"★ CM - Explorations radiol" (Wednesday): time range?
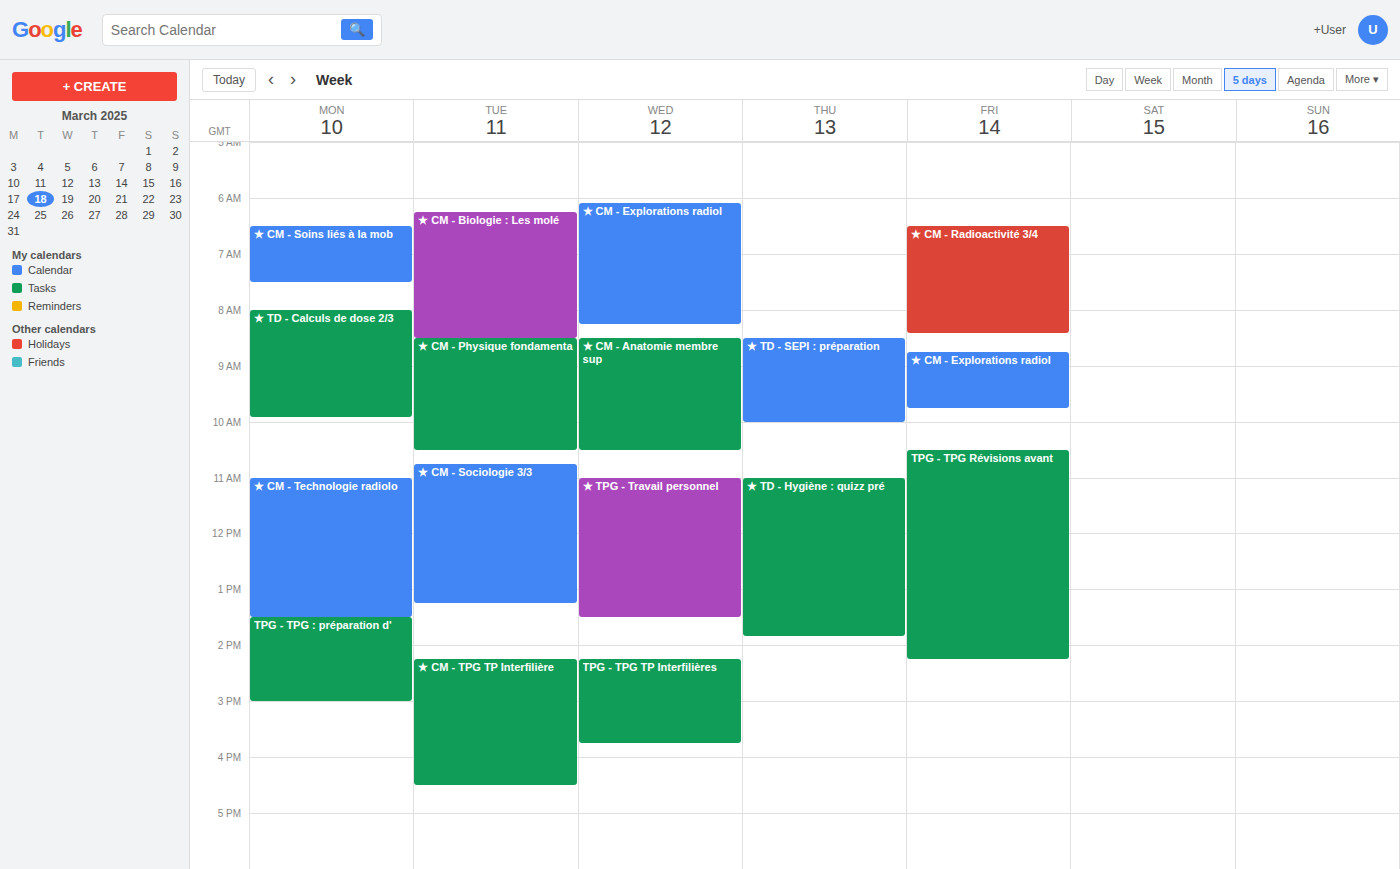
6:05 AM to 8:15 AM